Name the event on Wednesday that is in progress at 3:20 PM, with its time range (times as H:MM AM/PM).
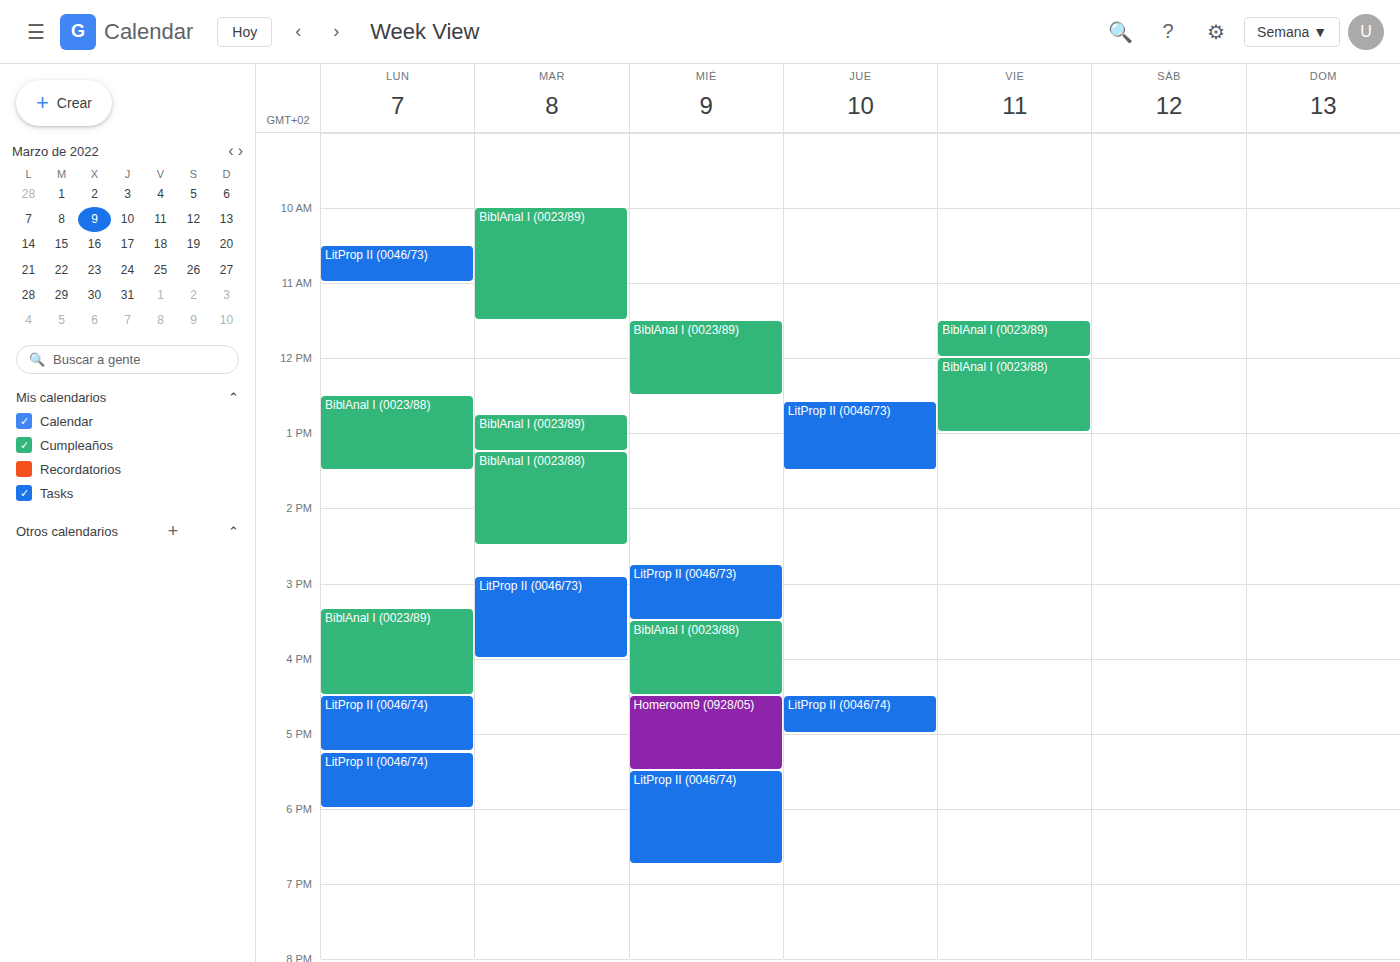
"LitProp II (0046/73)", 2:45 PM to 3:30 PM